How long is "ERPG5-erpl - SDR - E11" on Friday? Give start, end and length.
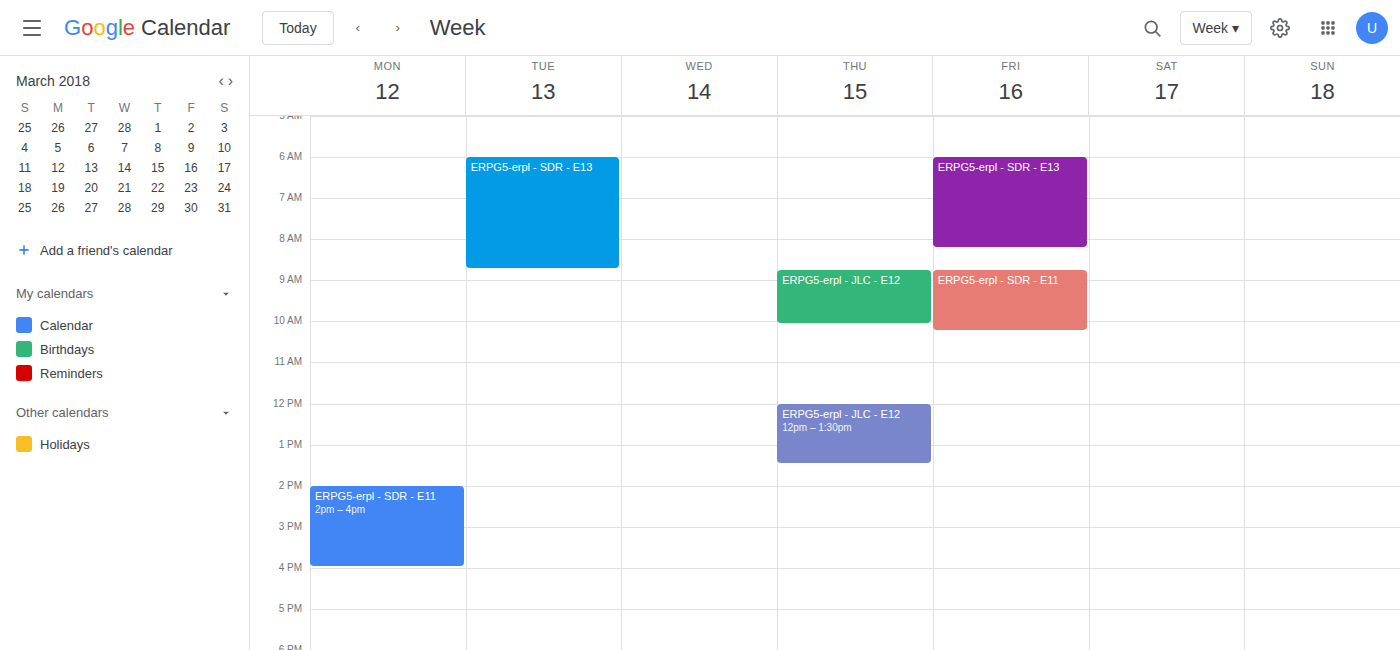
8:45 AM to 10:15 AM, 1 hour 30 minutes